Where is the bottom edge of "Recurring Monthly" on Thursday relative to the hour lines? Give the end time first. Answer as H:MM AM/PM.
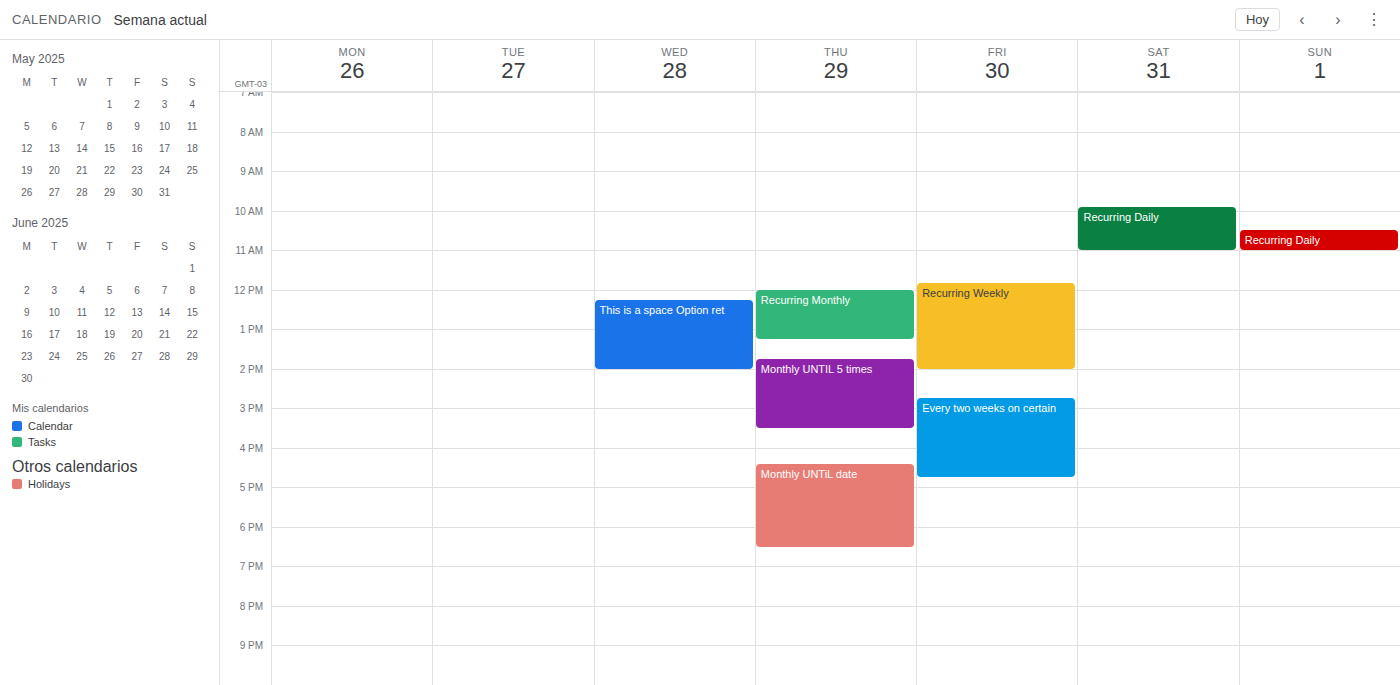
1:15 PM -- neither: a quarter of the way from the 1 PM line to the 2 PM line.